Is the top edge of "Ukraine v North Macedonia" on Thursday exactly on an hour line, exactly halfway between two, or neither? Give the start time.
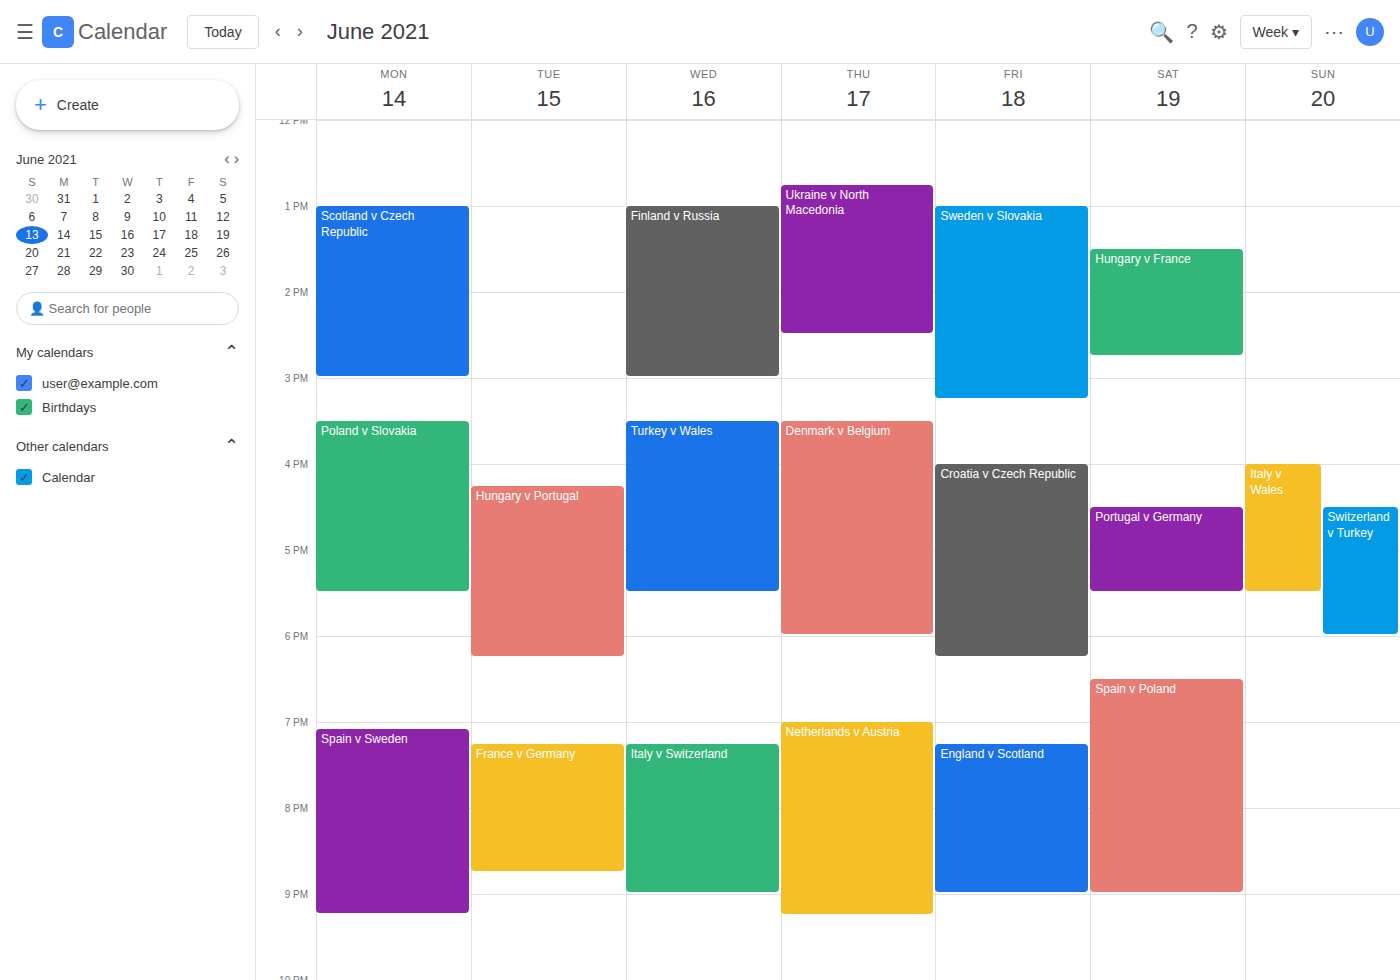
12:45 -- neither: three quarters of the way from the 12:00 line to the 13:00 line.